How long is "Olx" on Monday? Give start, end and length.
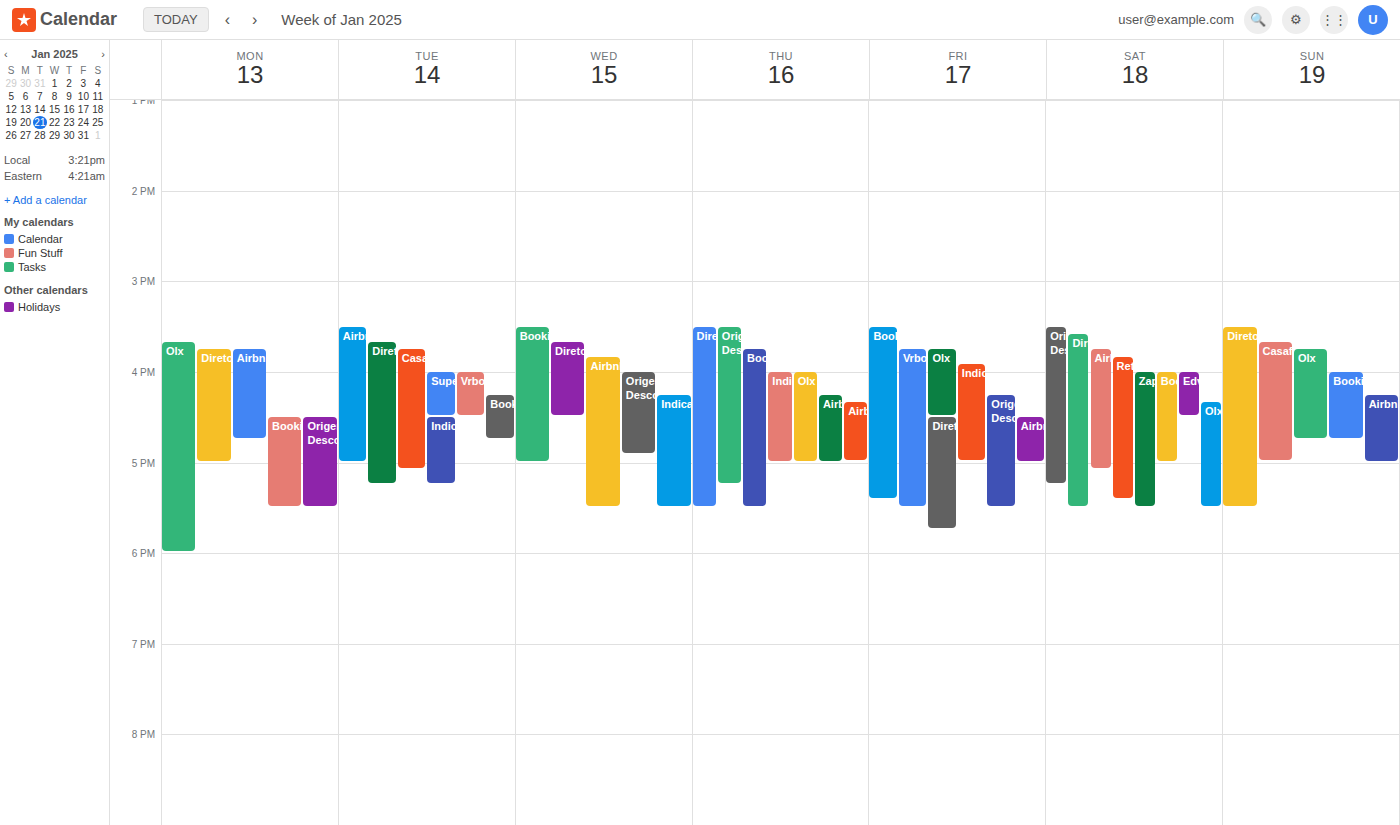
3:40 PM to 6:00 PM, 2 hours 20 minutes